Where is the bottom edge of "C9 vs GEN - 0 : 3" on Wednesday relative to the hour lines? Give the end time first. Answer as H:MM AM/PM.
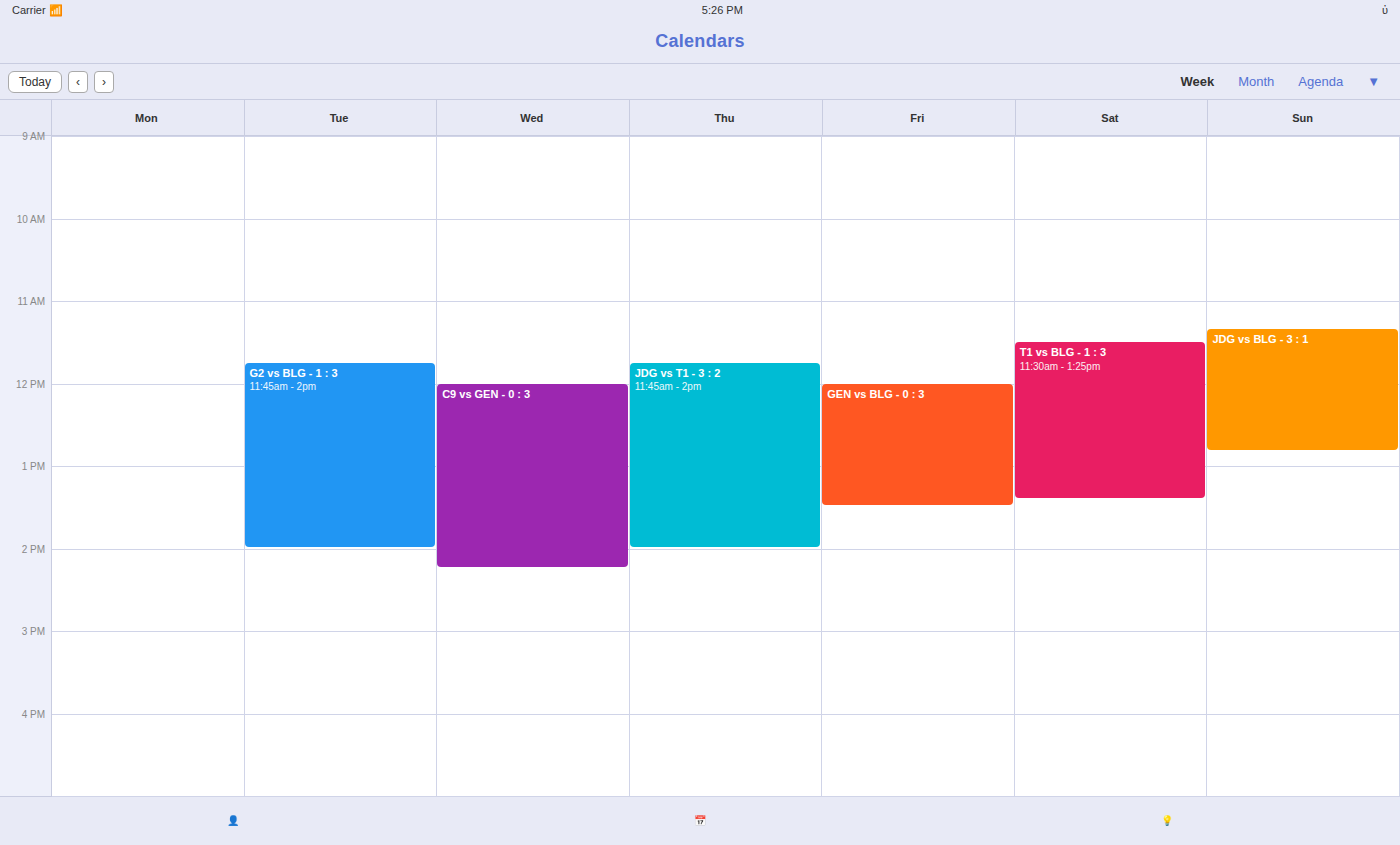
2:15 PM -- neither: a quarter of the way from the 2 PM line to the 3 PM line.